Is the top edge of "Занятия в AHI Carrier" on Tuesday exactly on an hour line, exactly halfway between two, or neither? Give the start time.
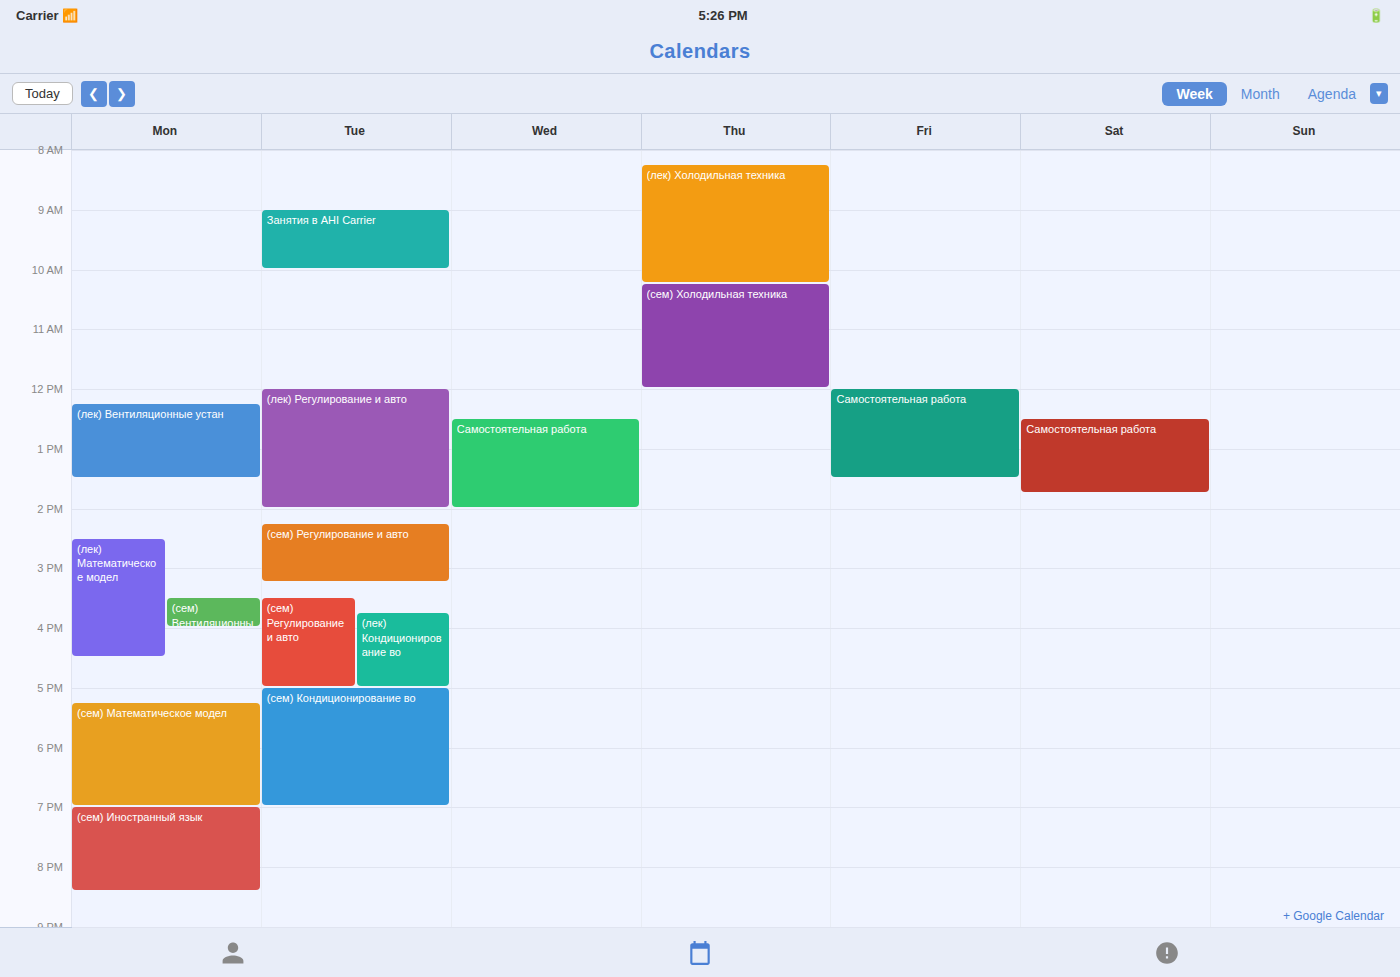
9:00 AM -- exactly on the 9 AM line.